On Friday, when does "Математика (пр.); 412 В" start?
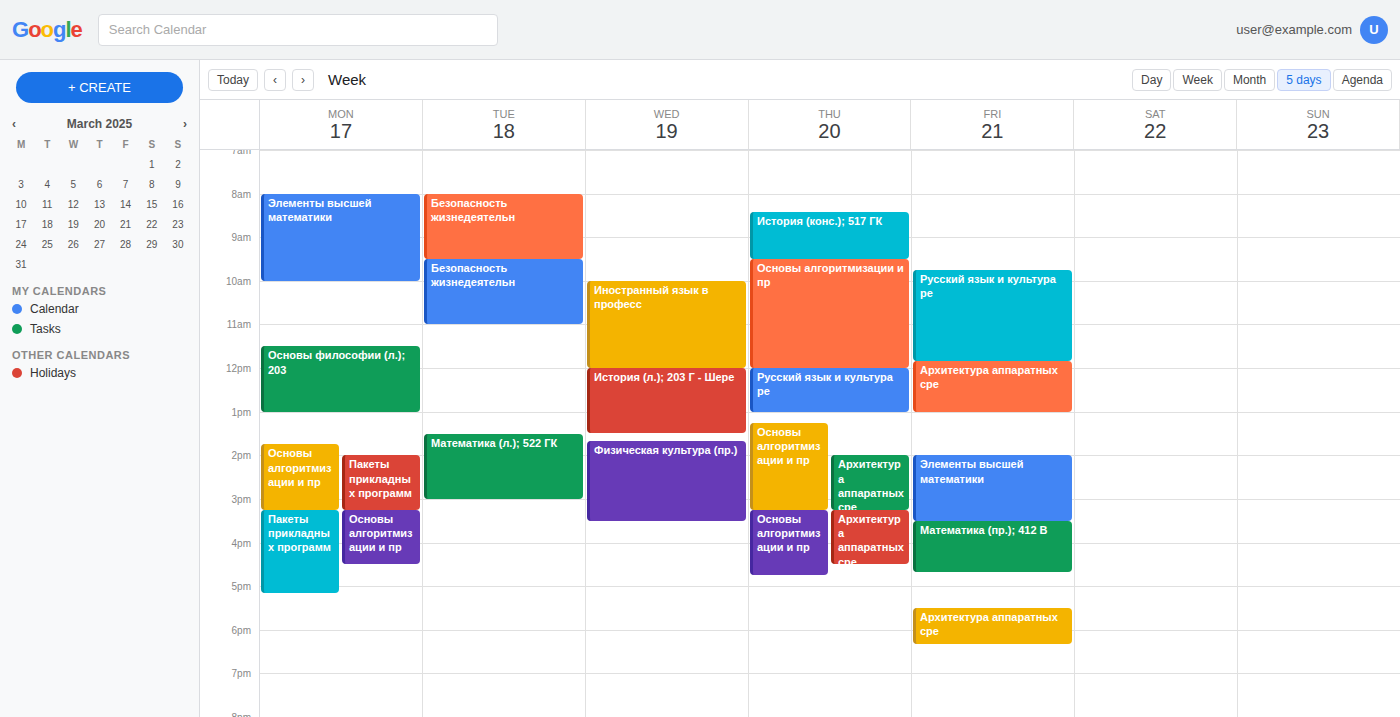
3:30 PM